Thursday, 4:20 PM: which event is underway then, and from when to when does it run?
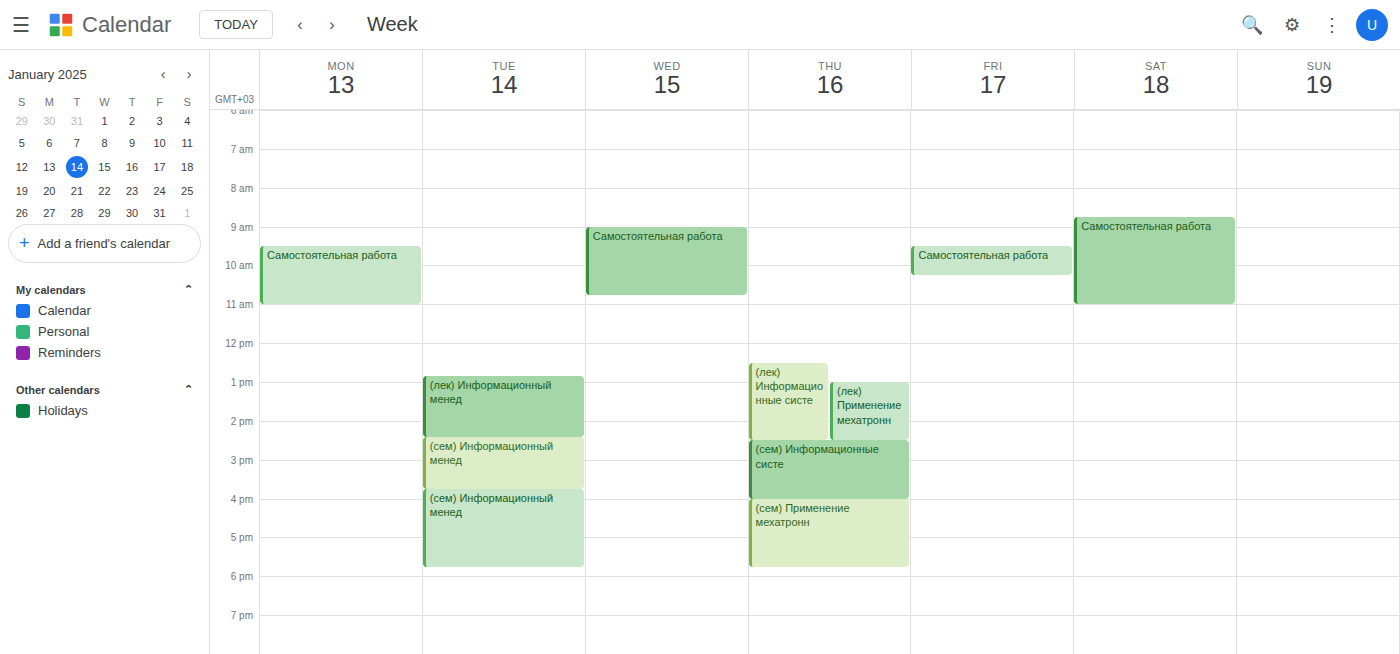
"(сем) Применение мехатронн", 4:00 PM to 5:45 PM